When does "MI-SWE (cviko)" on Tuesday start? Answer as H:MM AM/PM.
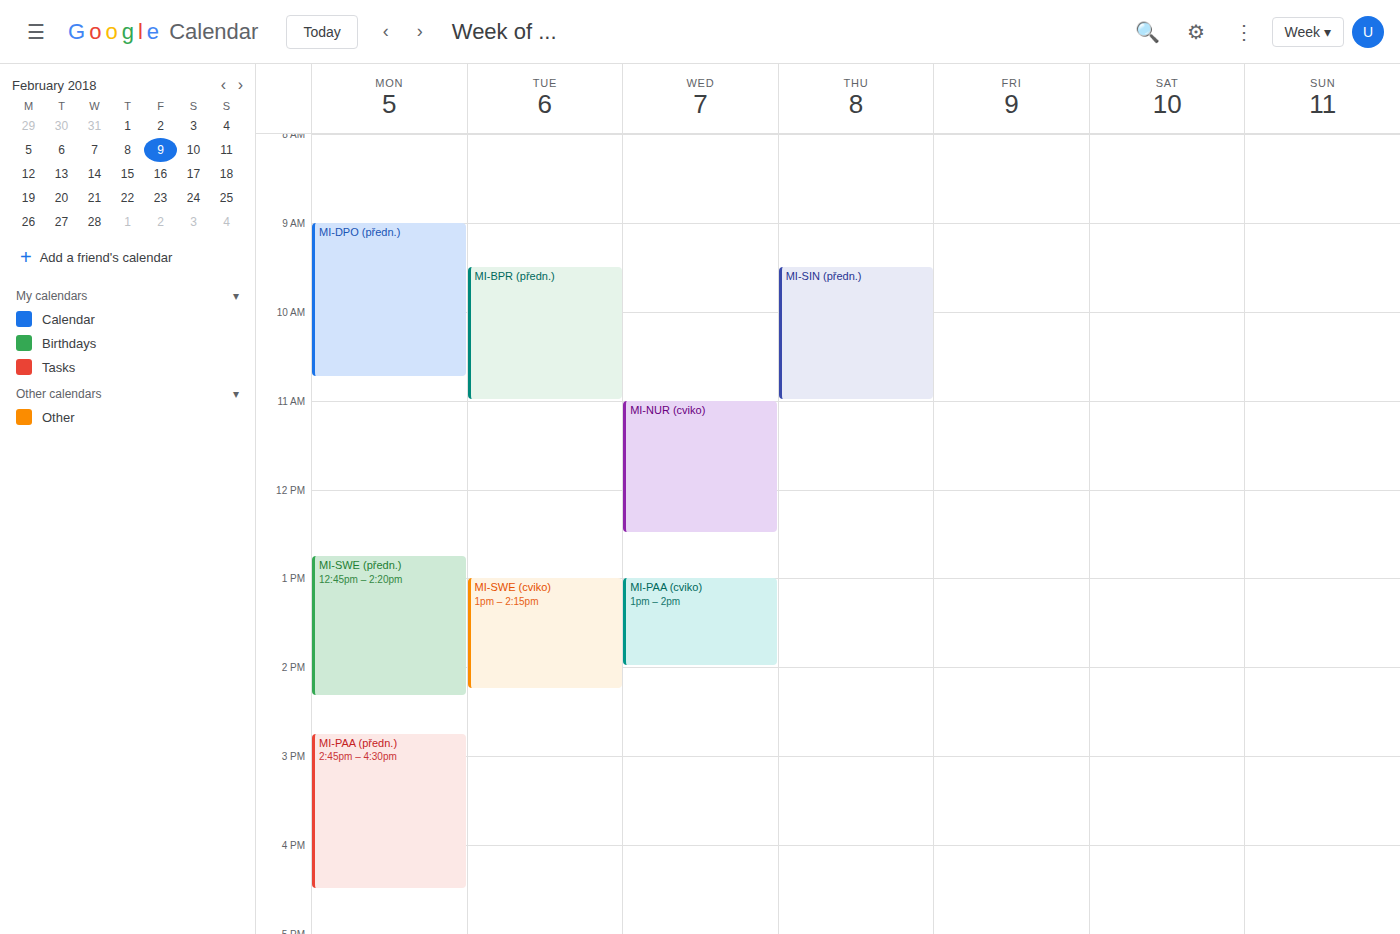
1:00 PM